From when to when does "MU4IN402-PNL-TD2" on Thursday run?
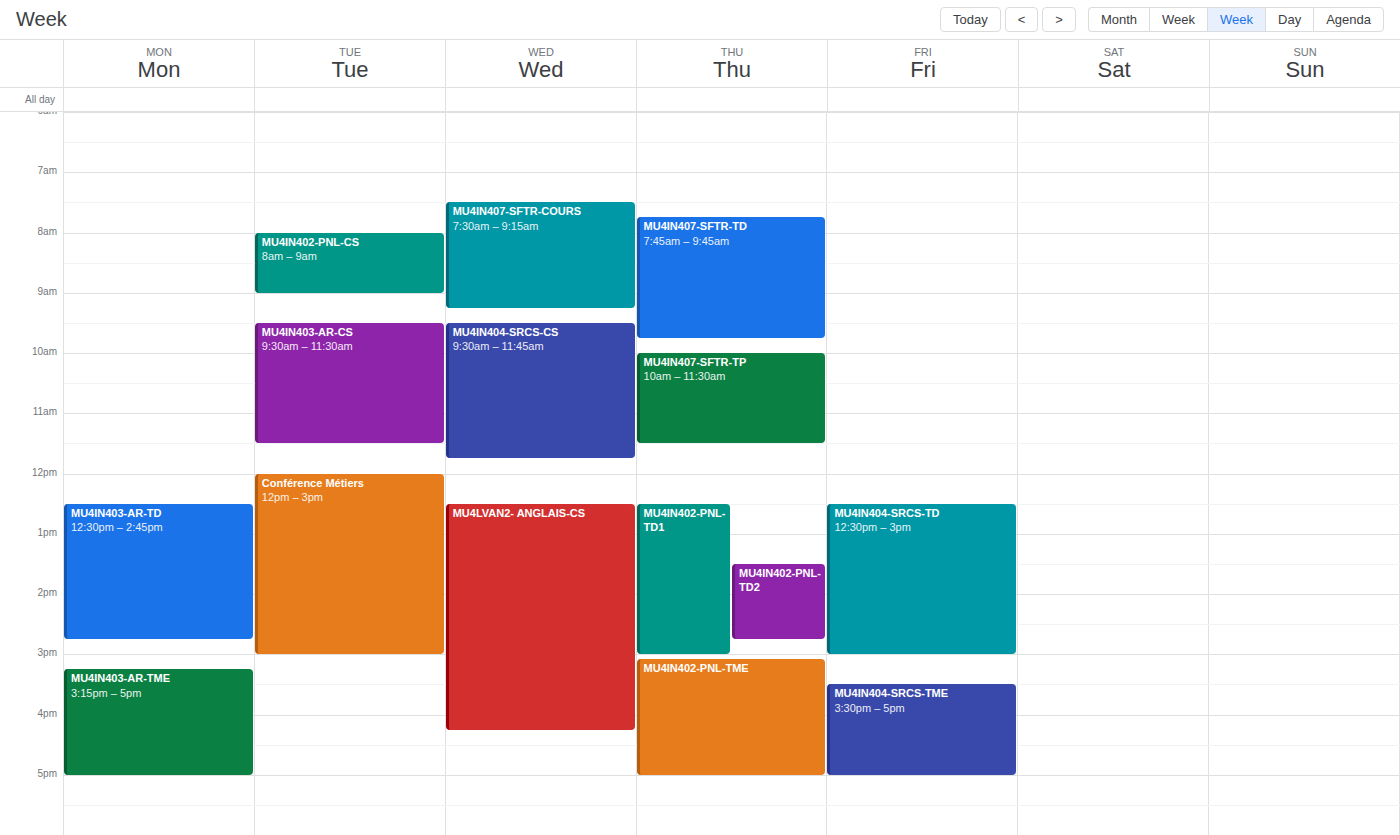
1:30 PM to 2:45 PM